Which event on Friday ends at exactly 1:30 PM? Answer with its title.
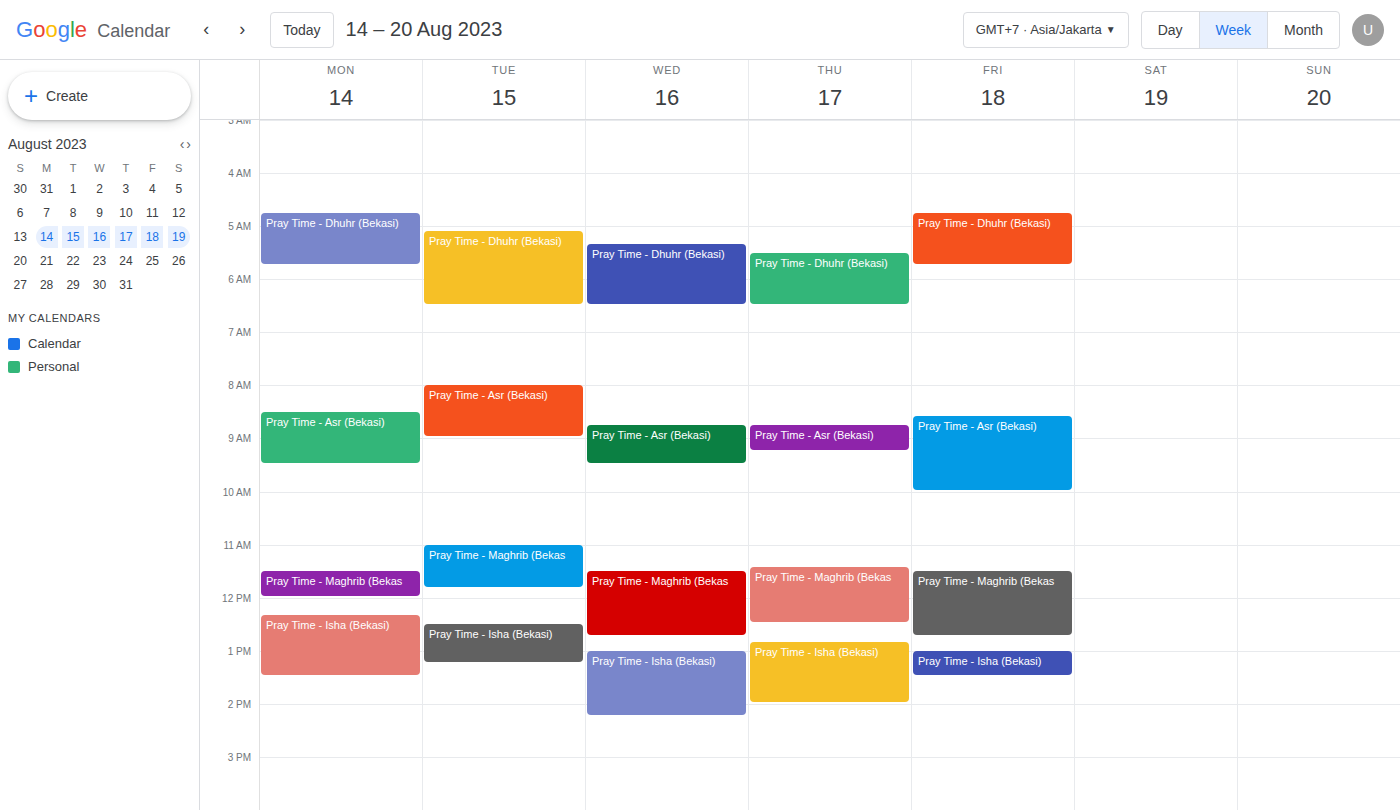
"Pray Time - Isha (Bekasi)"